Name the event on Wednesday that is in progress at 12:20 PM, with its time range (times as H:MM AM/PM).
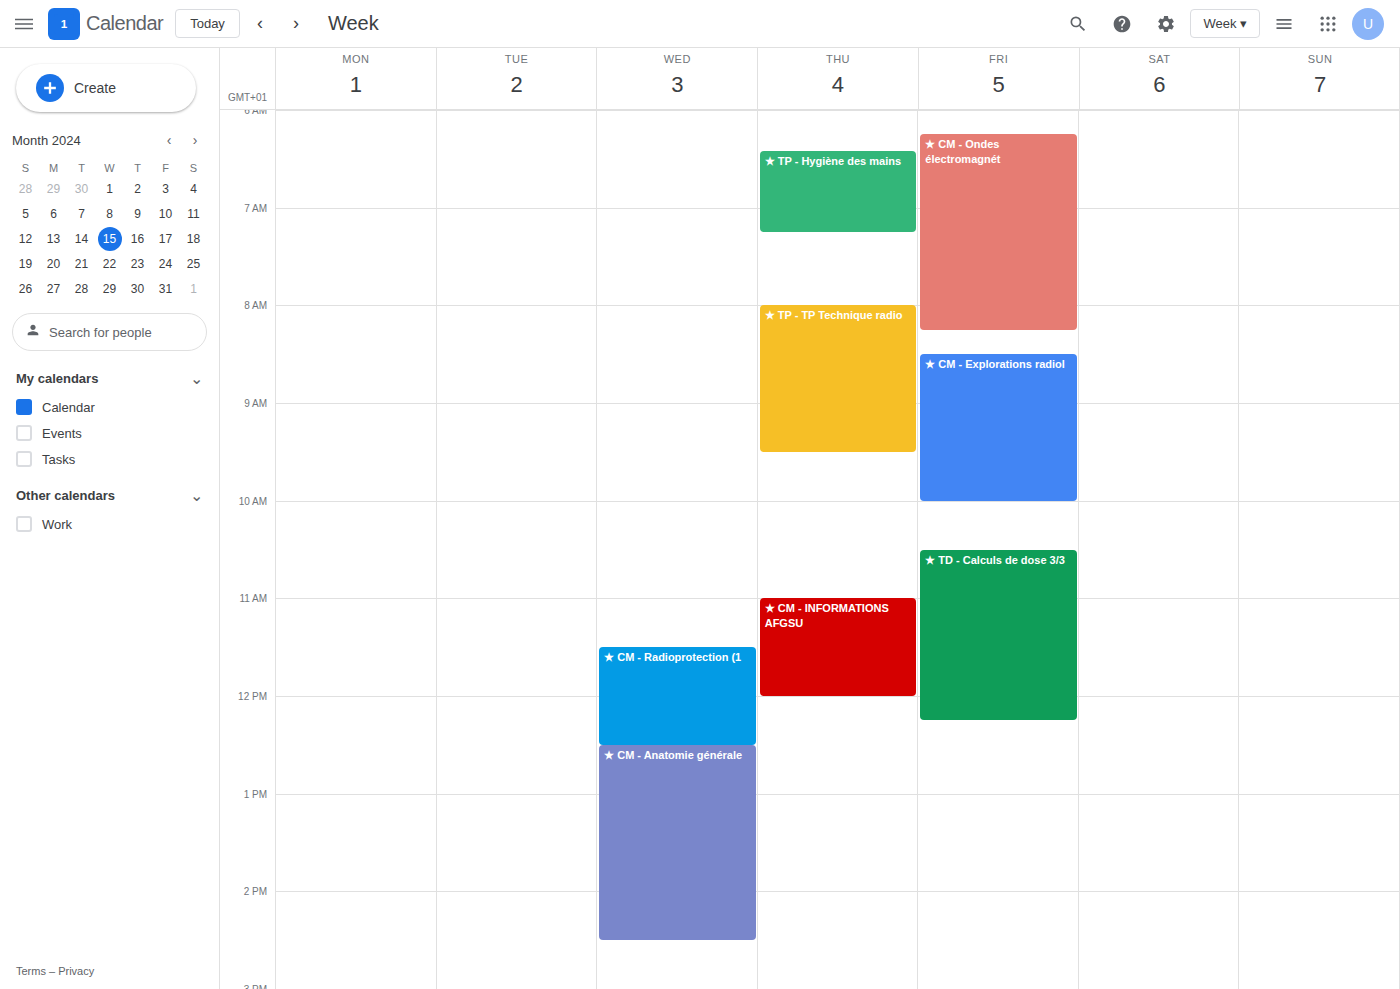
"★ CM - Radioprotection (1", 11:30 AM to 12:30 PM